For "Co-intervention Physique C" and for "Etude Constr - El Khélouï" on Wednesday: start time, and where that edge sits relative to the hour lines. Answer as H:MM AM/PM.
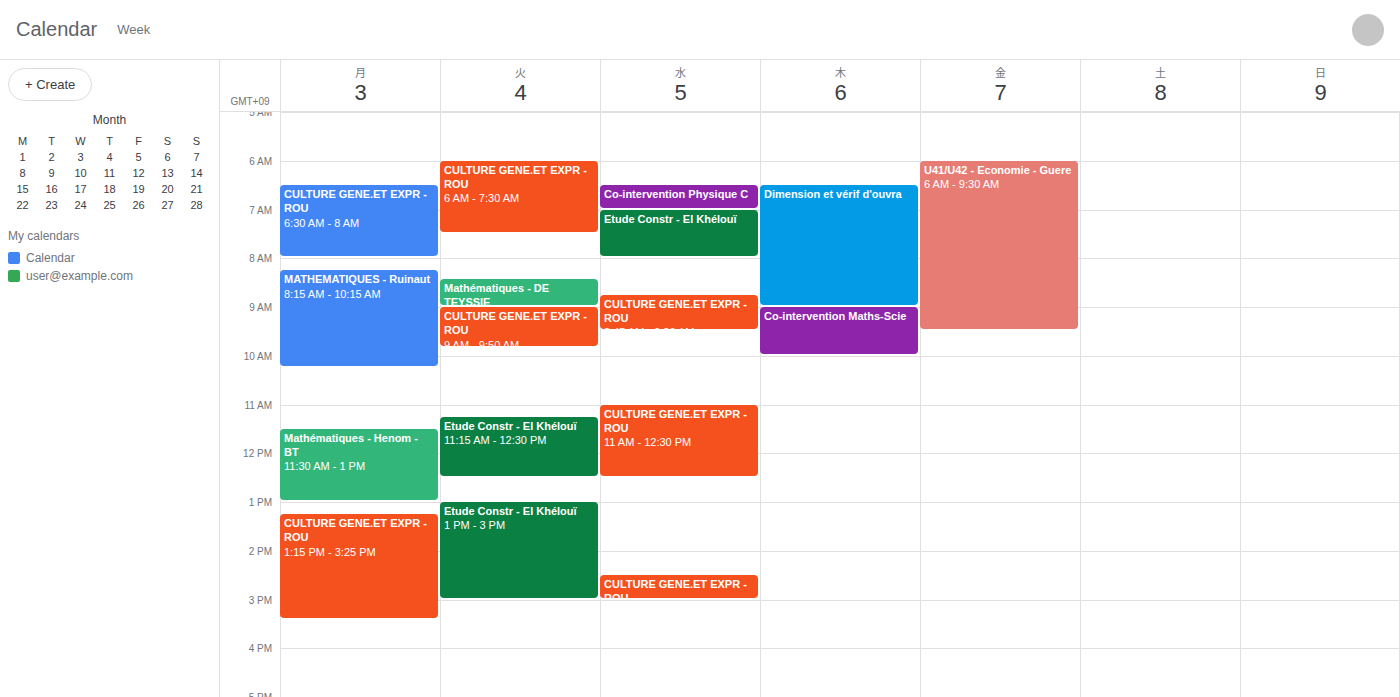
"Co-intervention Physique C": 6:30 AM, halfway between the 6 AM and 7 AM lines. "Etude Constr - El Khélouï": 7:00 AM, exactly on the 7 AM line.